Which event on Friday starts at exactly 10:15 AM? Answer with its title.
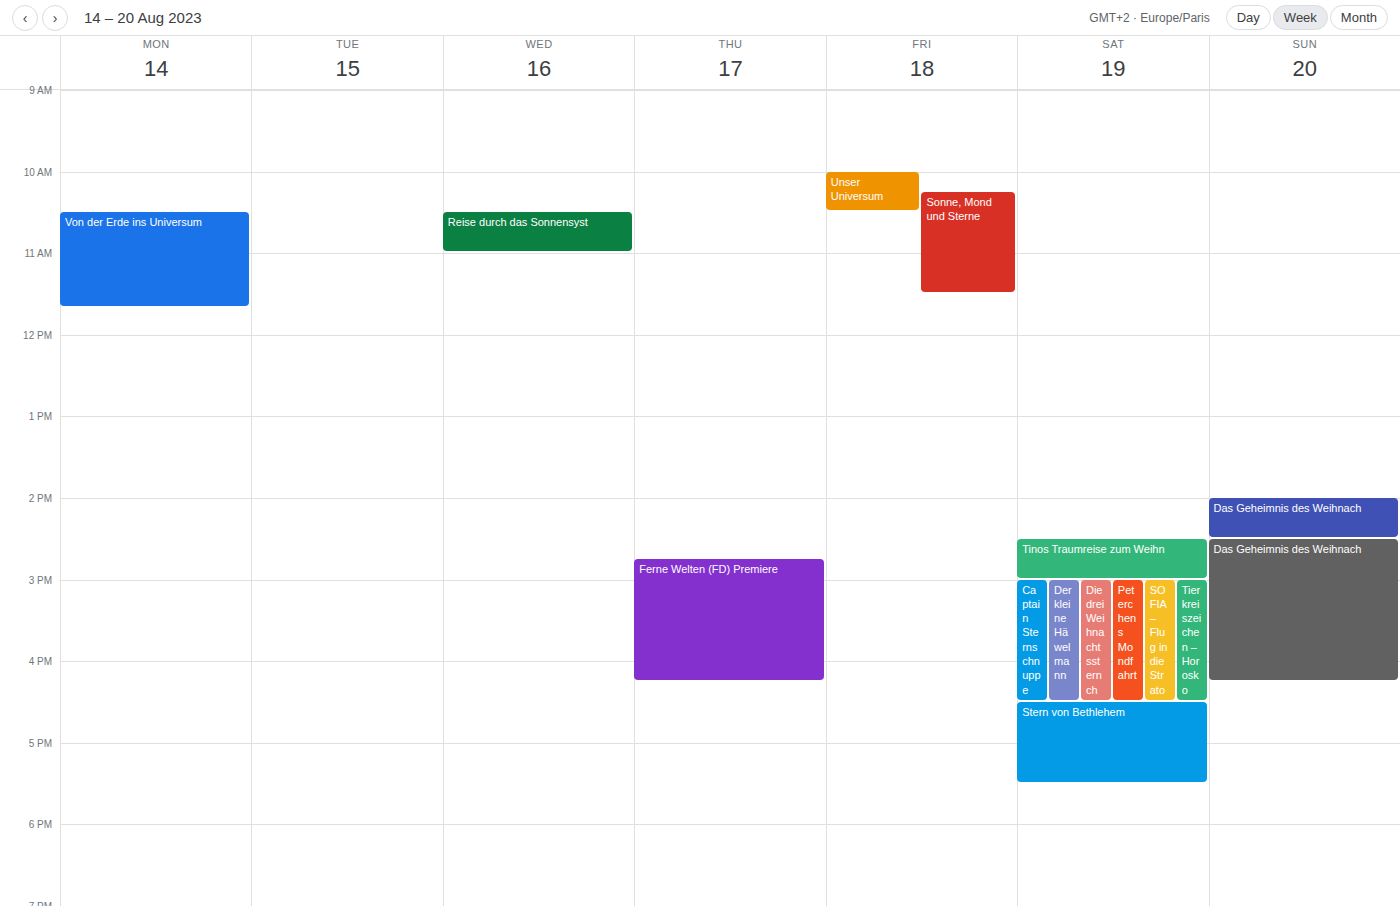
"Sonne, Mond und Sterne"